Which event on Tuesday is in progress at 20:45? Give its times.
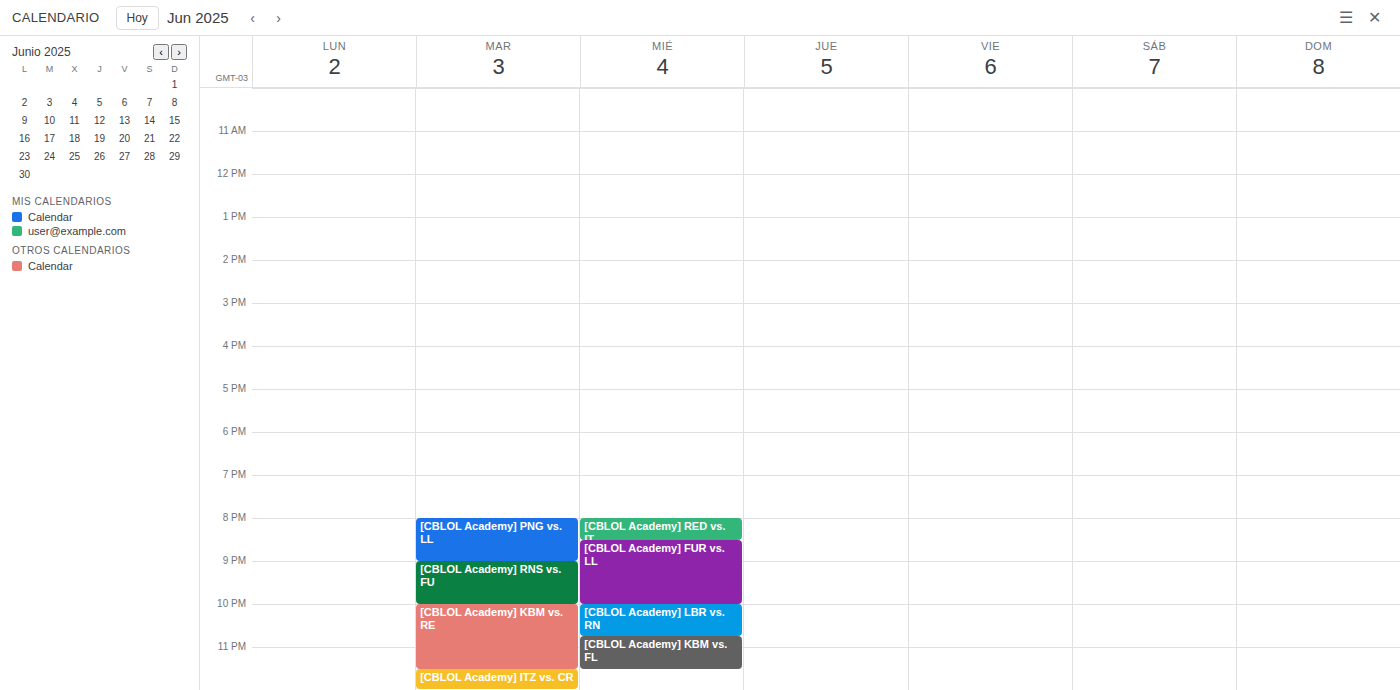
"[CBLOL Academy] PNG vs. LL", 20:00 to 21:00